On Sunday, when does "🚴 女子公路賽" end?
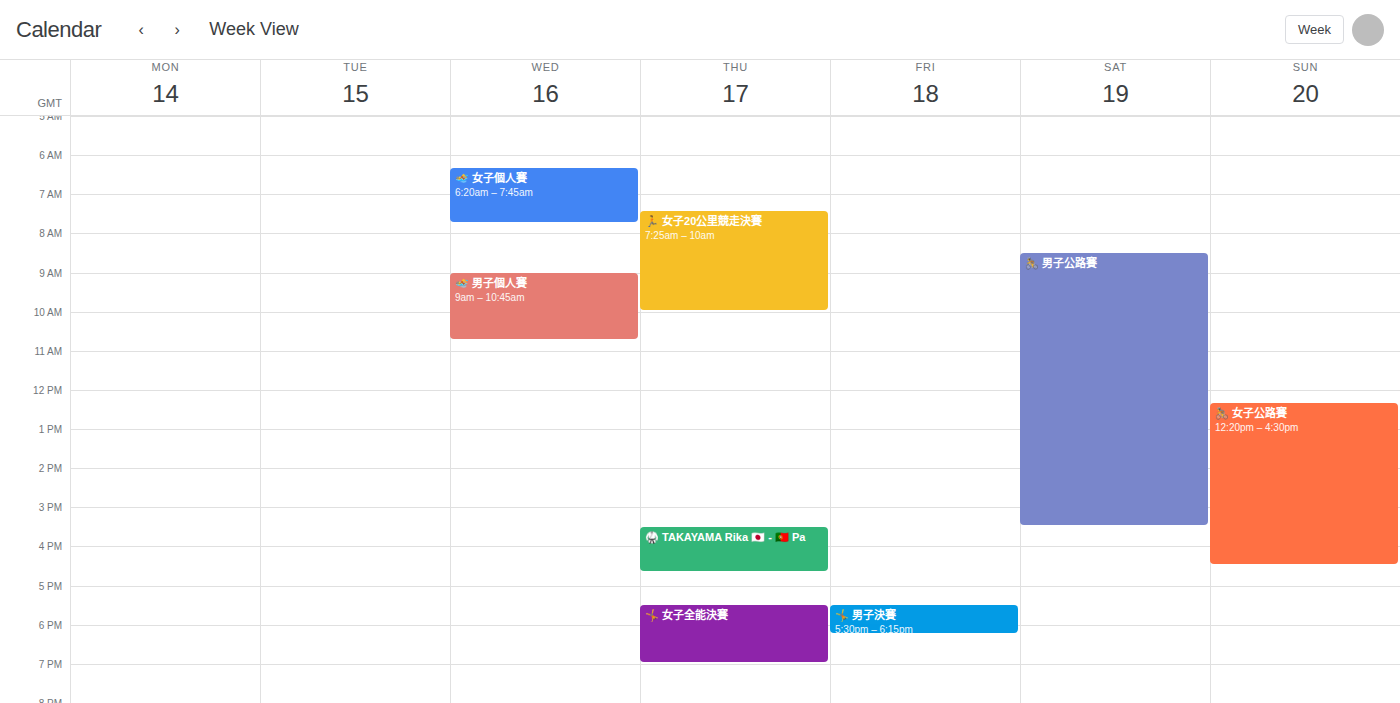
16:30